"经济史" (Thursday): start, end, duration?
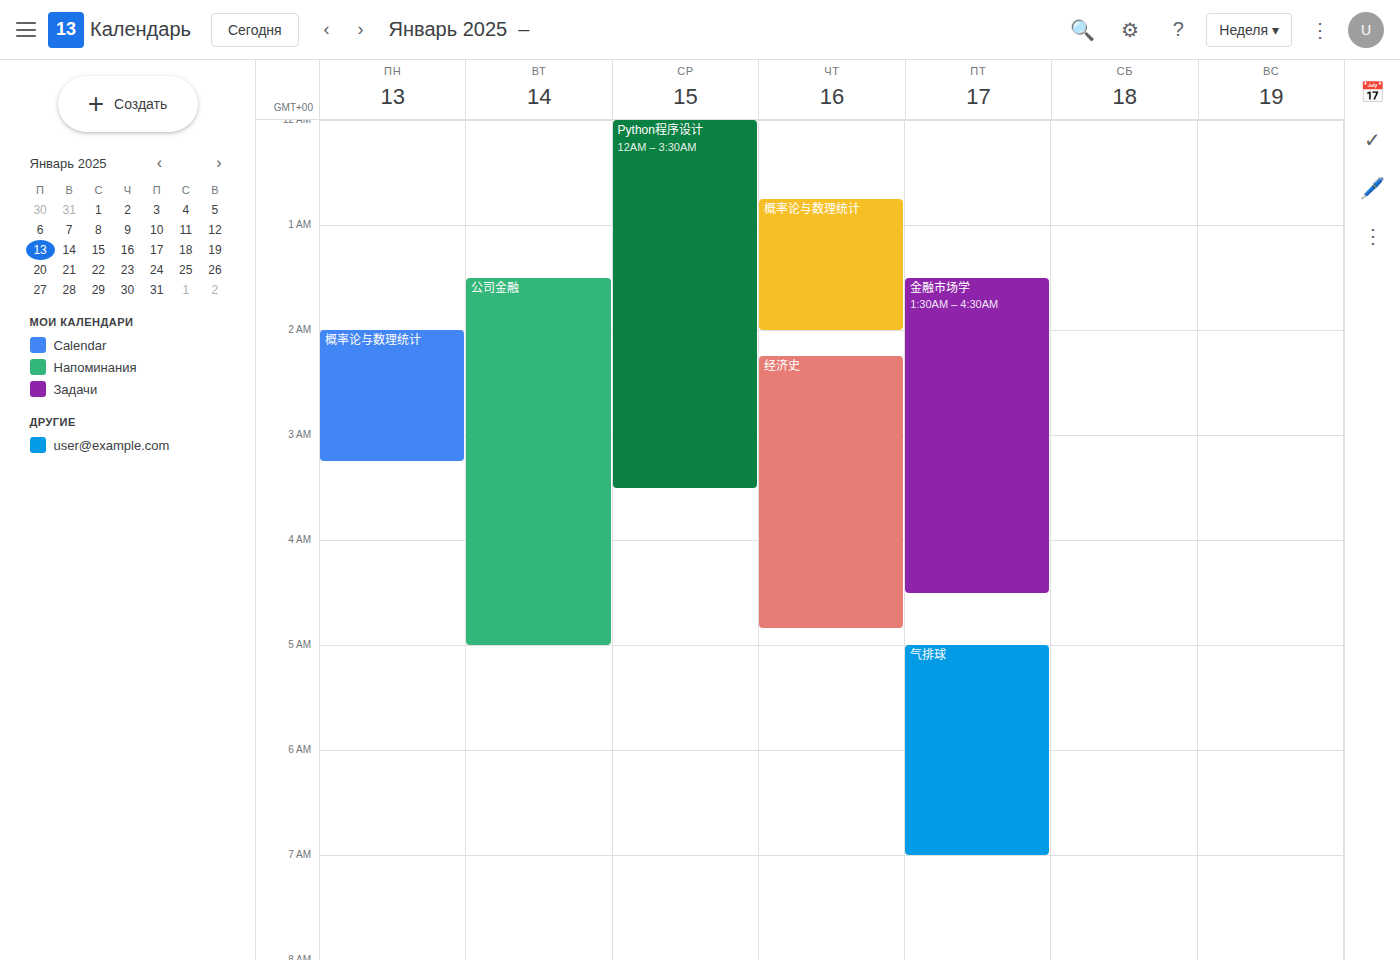
02:15 to 04:50, 2 hours 35 minutes